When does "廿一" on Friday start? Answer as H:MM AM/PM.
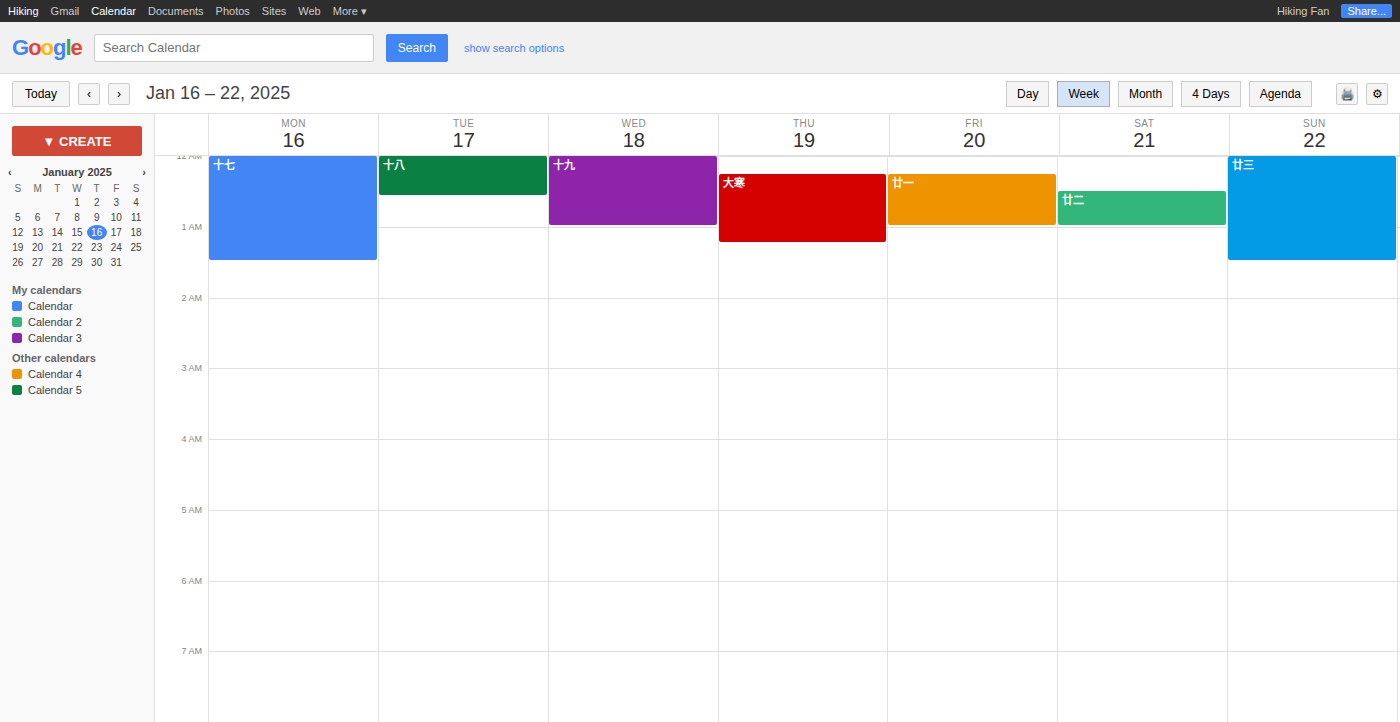
12:15 AM